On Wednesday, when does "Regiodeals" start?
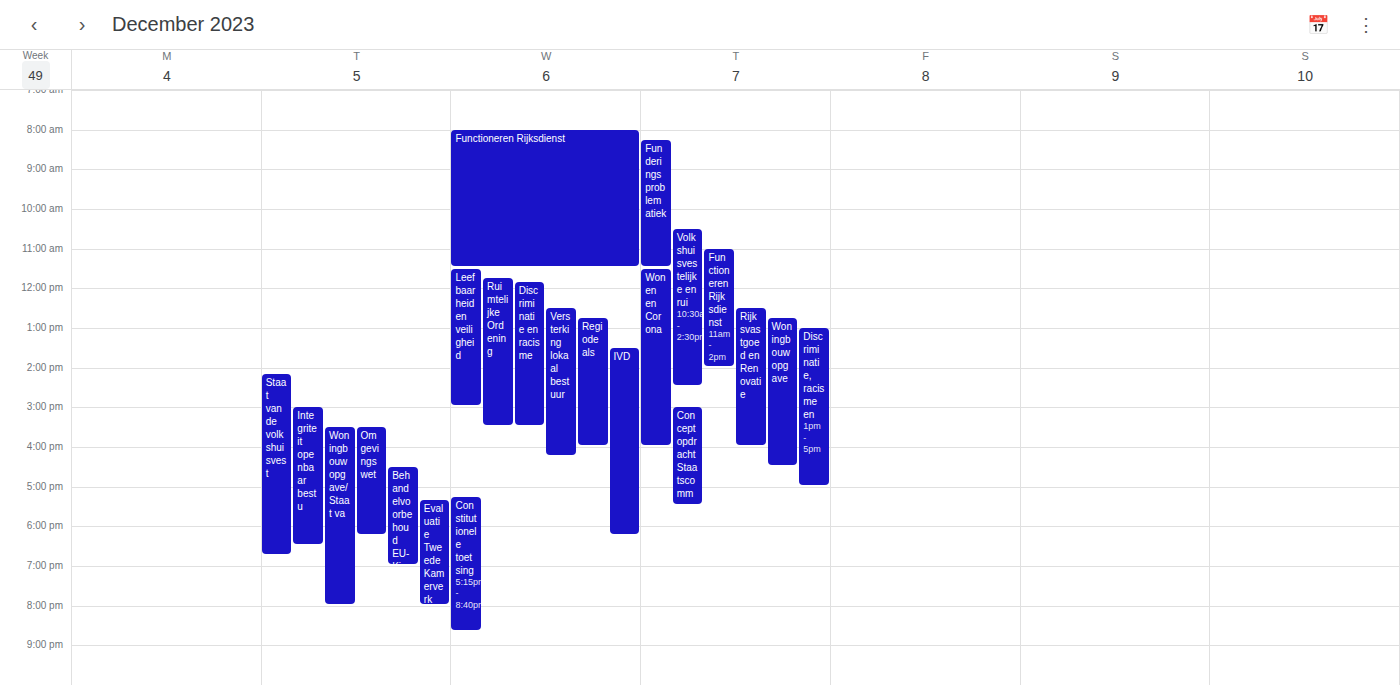
12:45 PM